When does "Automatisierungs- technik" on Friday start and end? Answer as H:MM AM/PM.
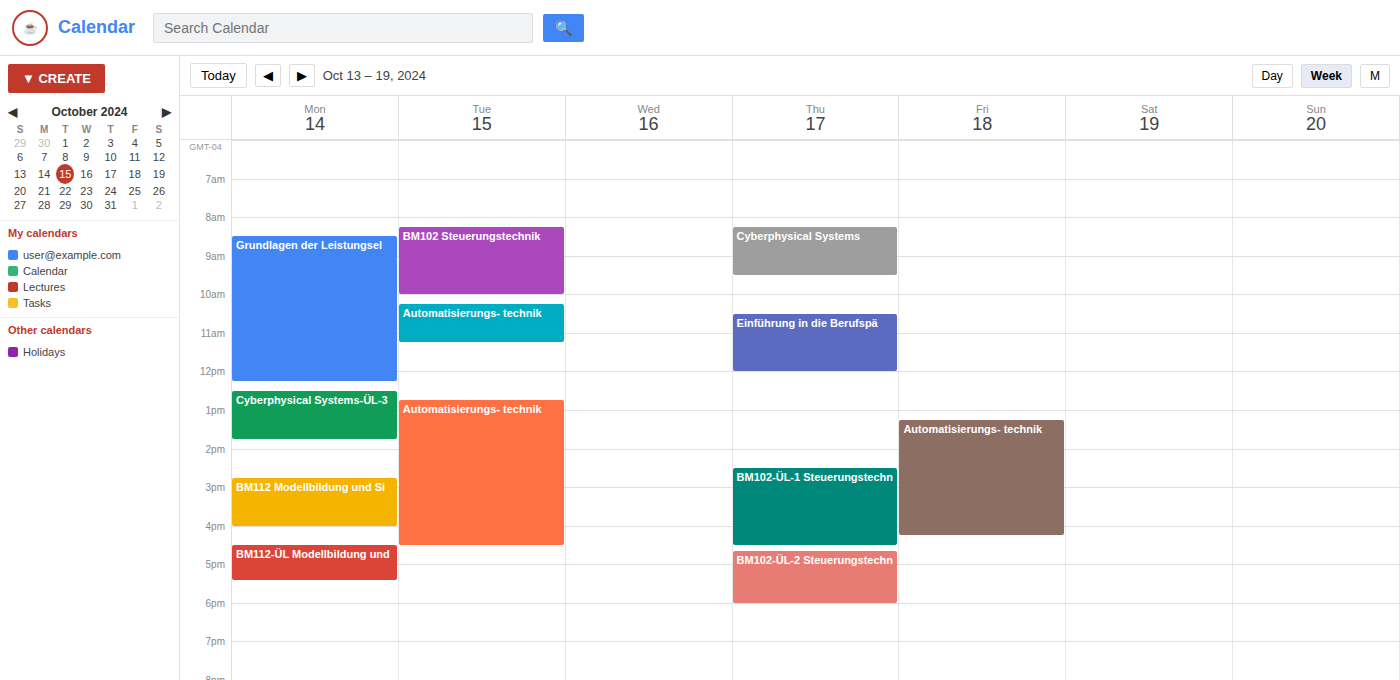
1:15 PM to 4:15 PM